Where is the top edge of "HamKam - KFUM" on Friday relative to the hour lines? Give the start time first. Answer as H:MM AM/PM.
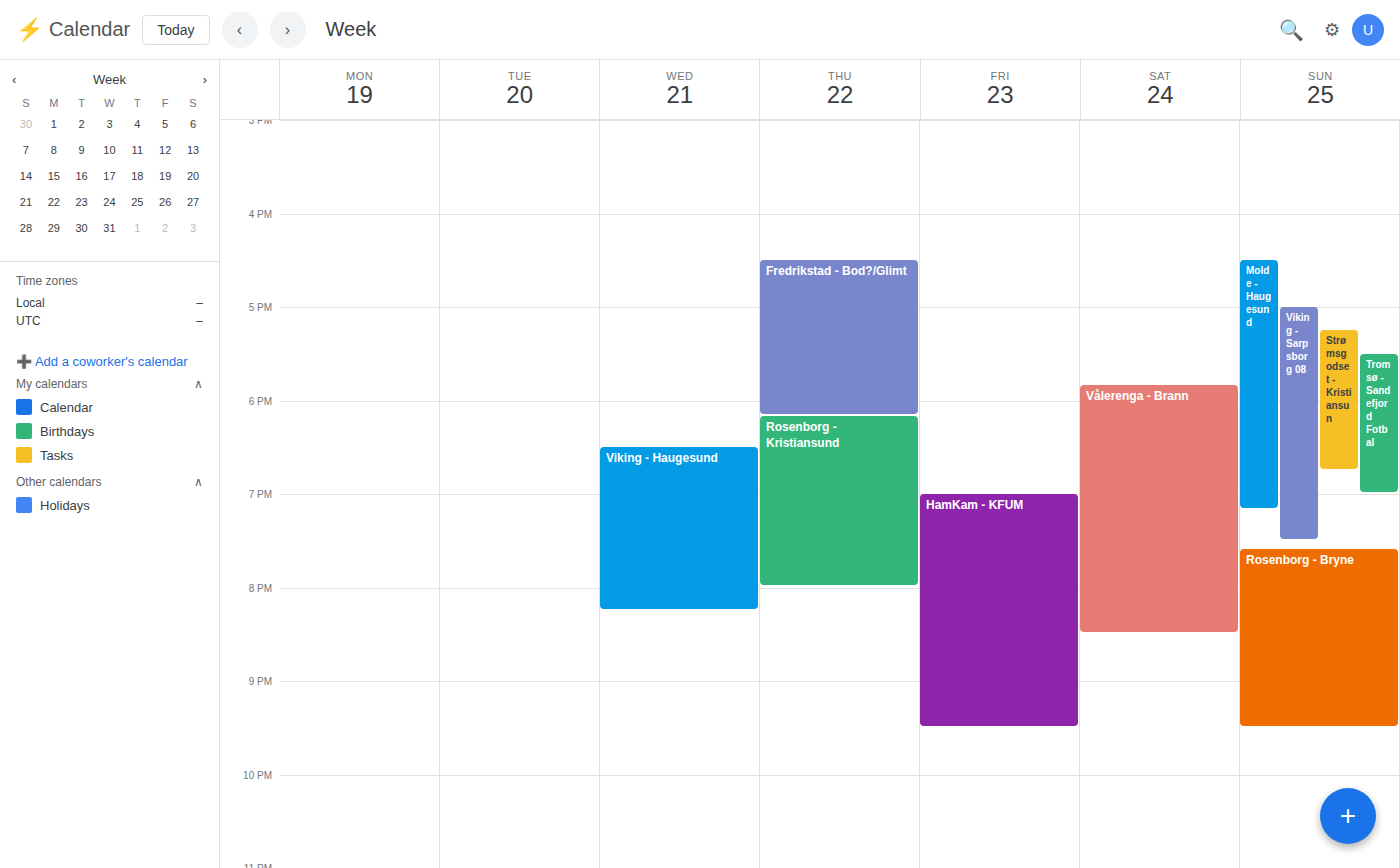
7:00 PM -- exactly on the 7 PM line.